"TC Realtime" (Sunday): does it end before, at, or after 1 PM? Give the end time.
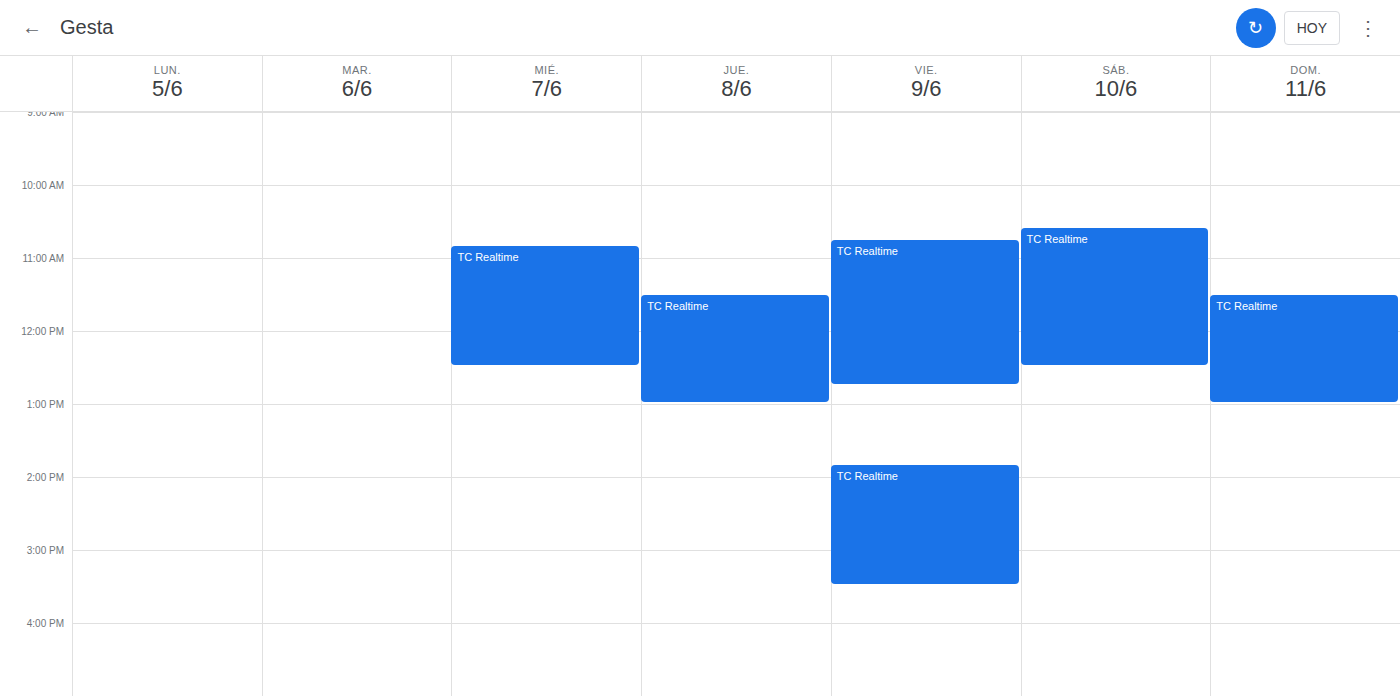
1:00 PM -- exactly at 1 PM, on the 1 PM line.